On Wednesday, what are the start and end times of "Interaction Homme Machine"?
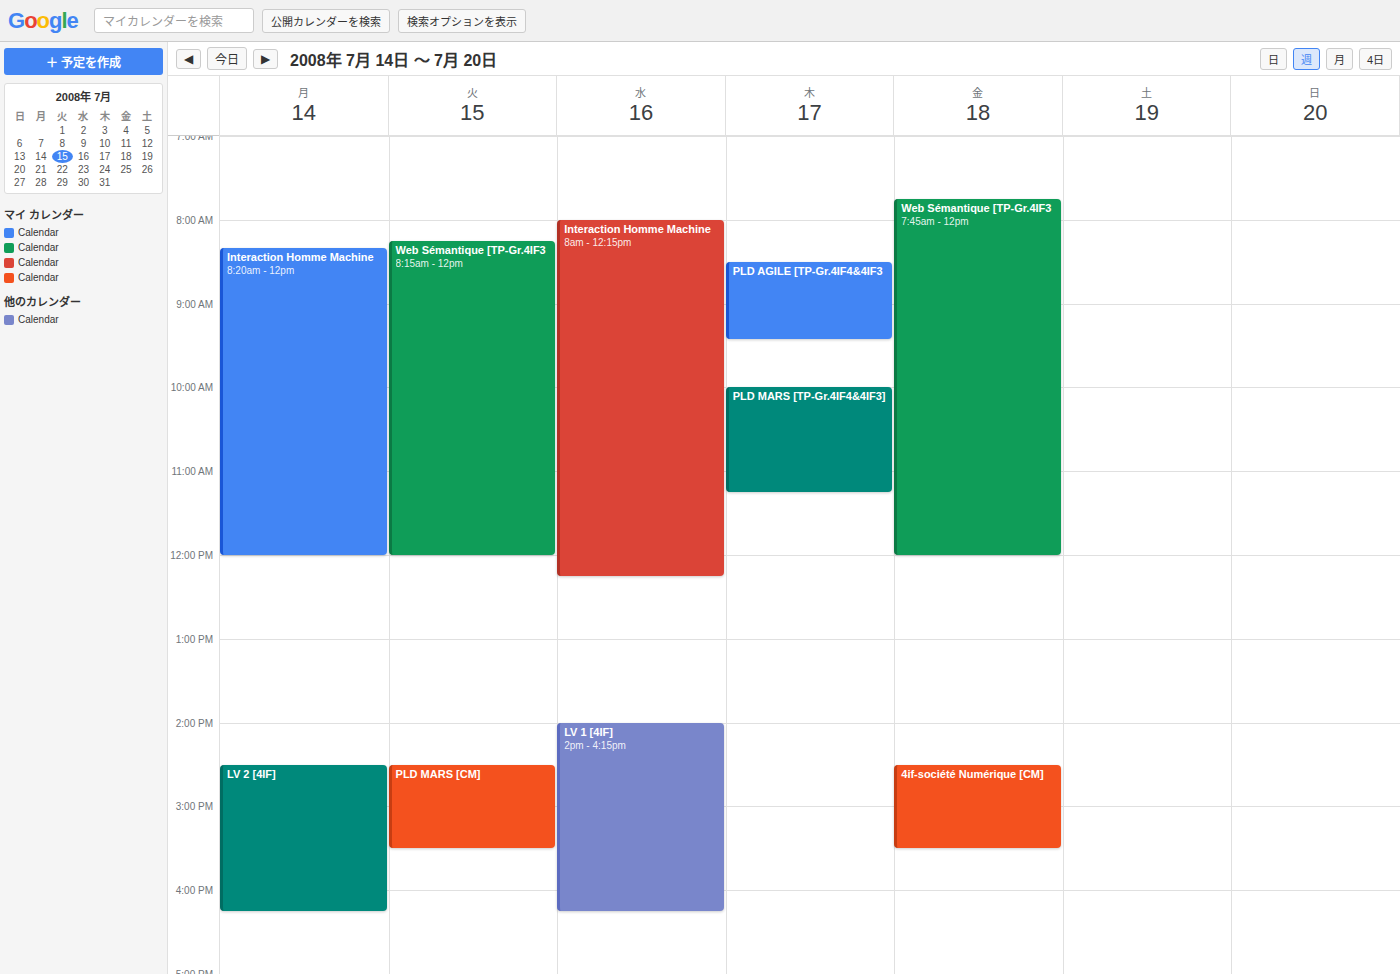
8:00 AM to 12:15 PM